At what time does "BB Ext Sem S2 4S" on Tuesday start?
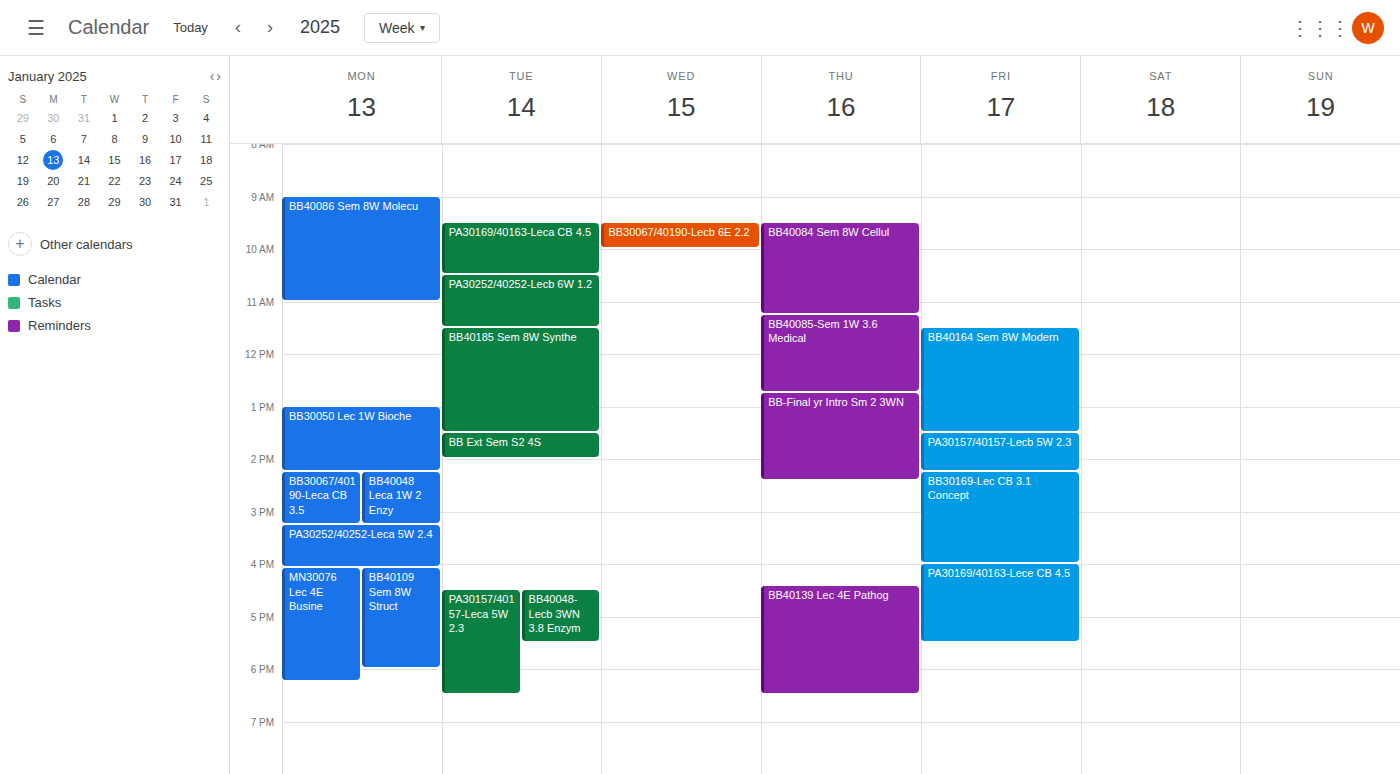
1:30 PM